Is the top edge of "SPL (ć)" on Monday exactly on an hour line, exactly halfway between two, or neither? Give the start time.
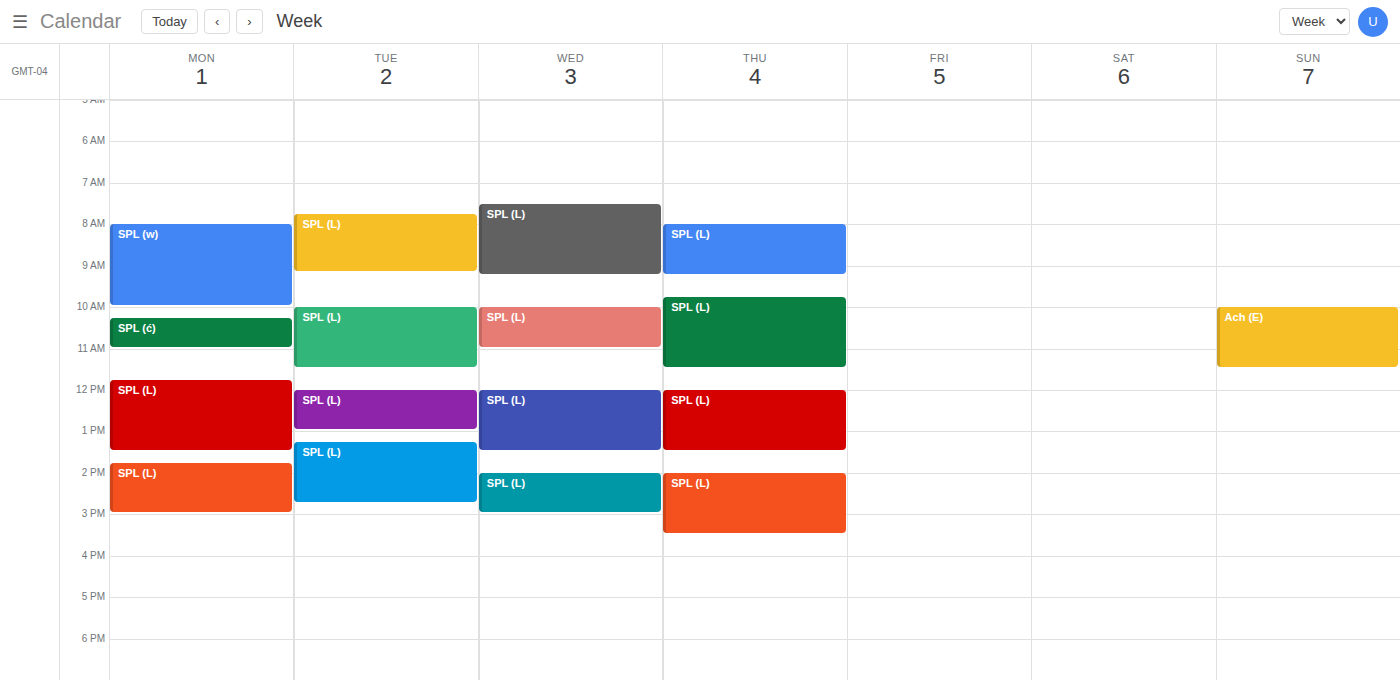
10:15 -- neither: a quarter of the way from the 10:00 line to the 11:00 line.